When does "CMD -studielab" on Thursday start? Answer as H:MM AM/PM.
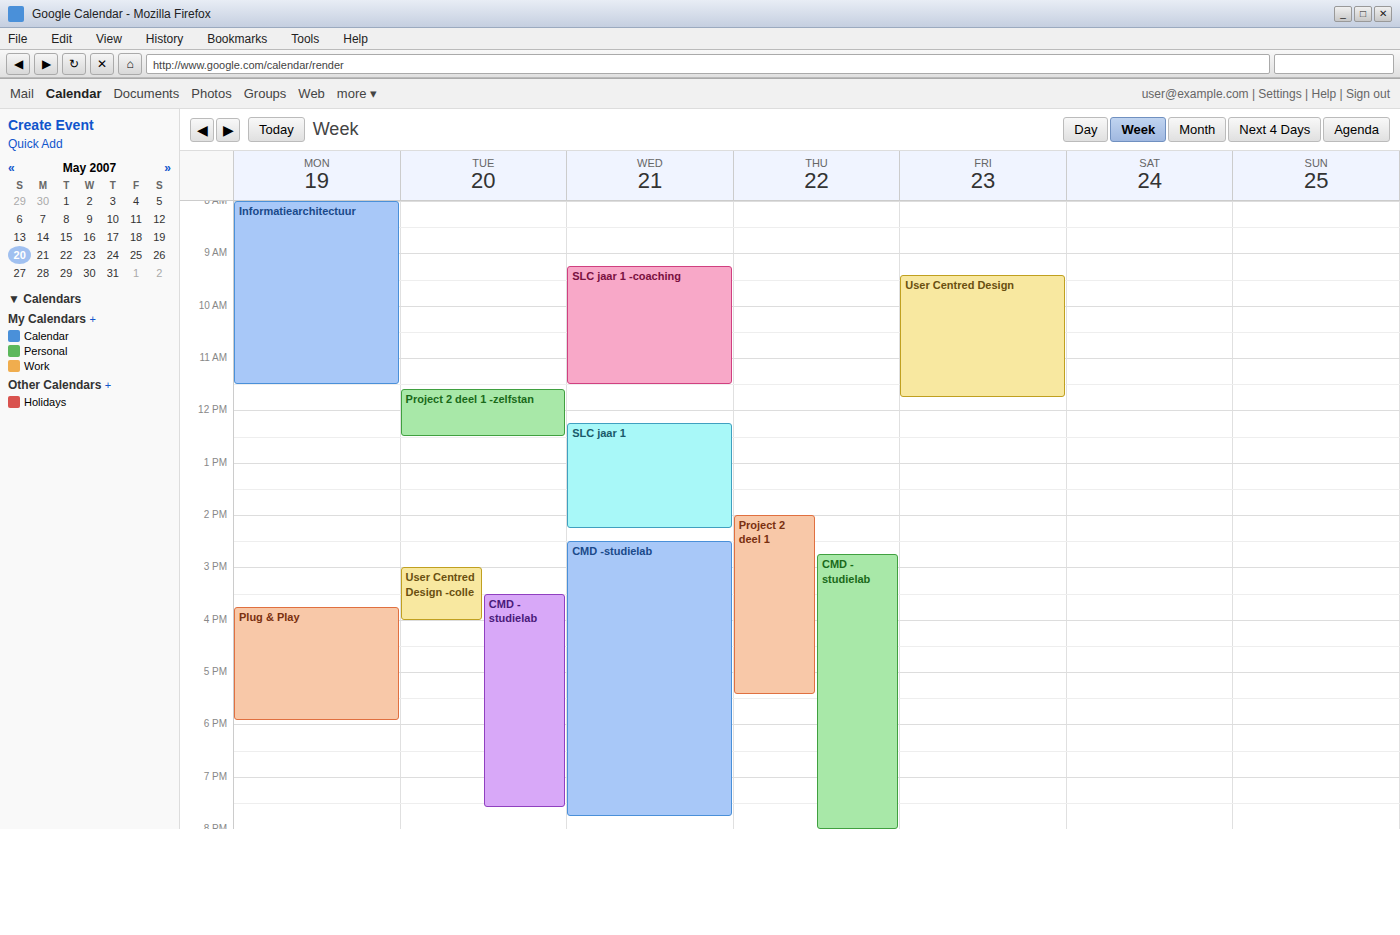
2:45 PM